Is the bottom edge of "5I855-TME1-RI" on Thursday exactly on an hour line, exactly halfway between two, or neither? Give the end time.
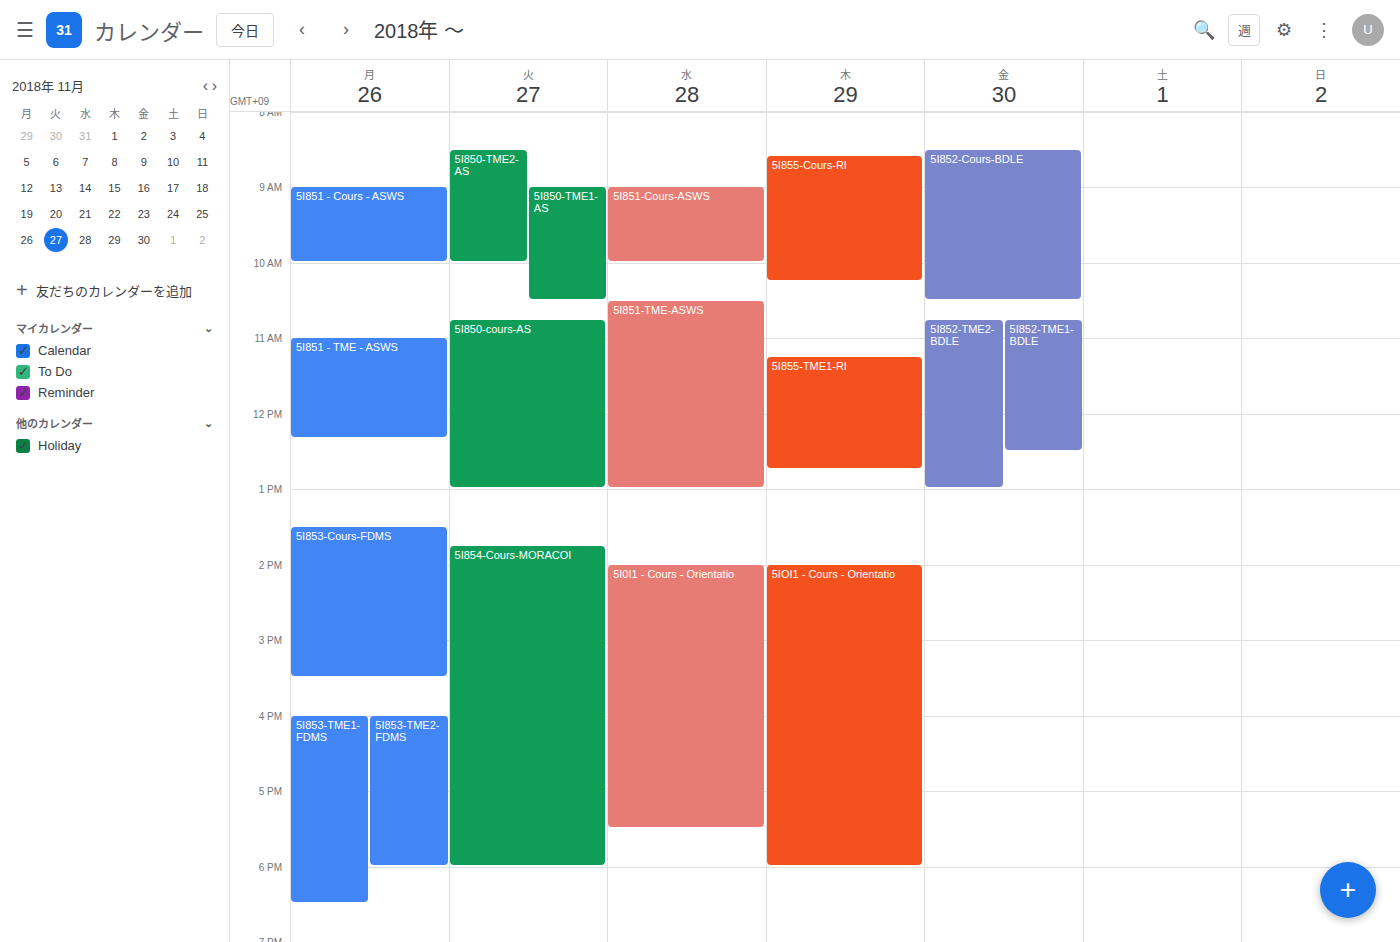
12:45 PM -- neither: three quarters of the way from the 12 PM line to the 1 PM line.